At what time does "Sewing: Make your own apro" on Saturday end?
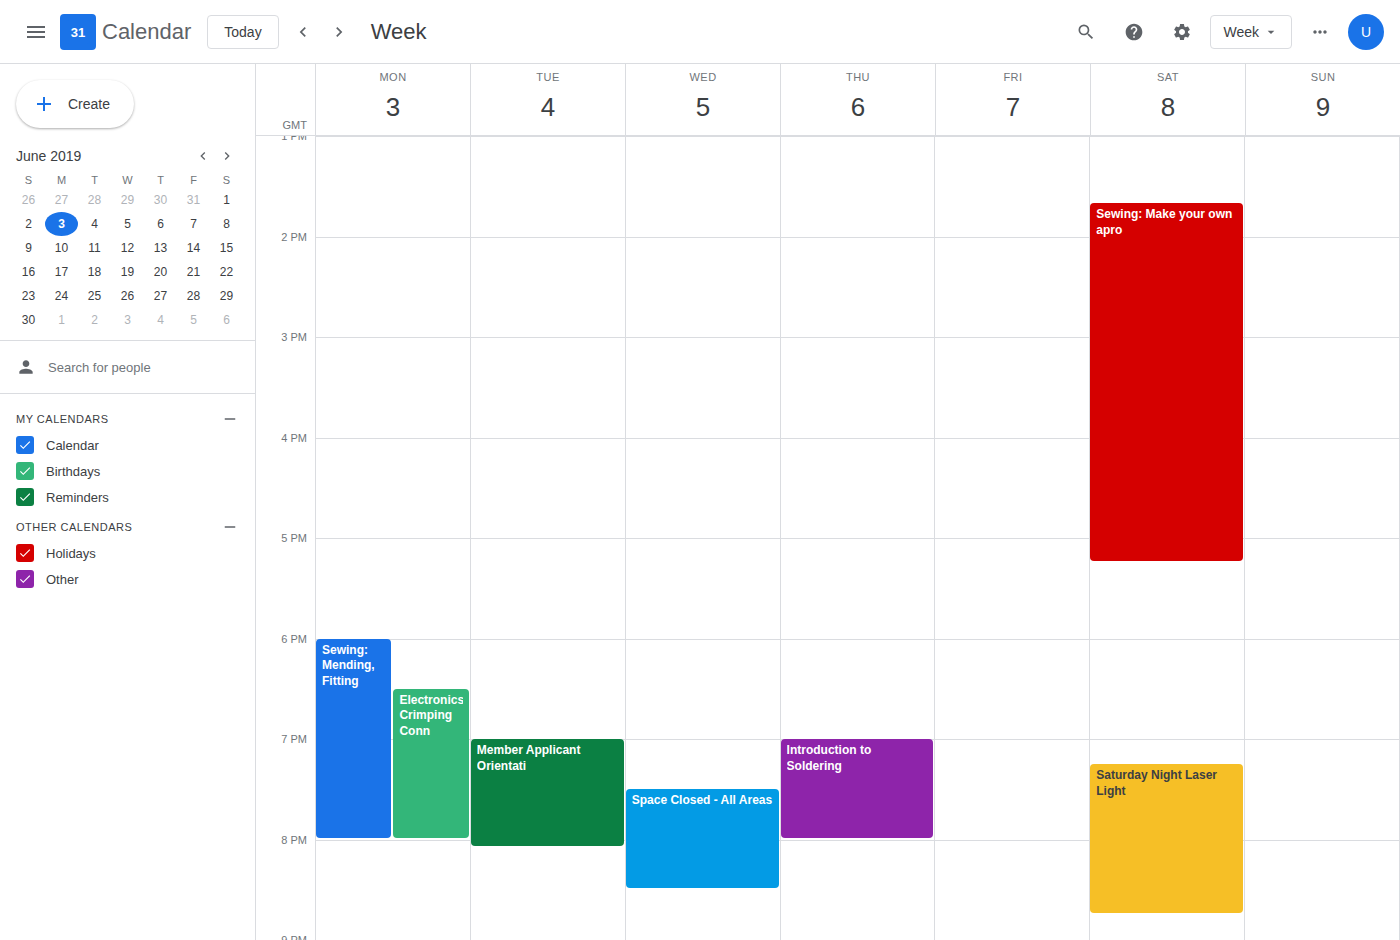
5:15 PM